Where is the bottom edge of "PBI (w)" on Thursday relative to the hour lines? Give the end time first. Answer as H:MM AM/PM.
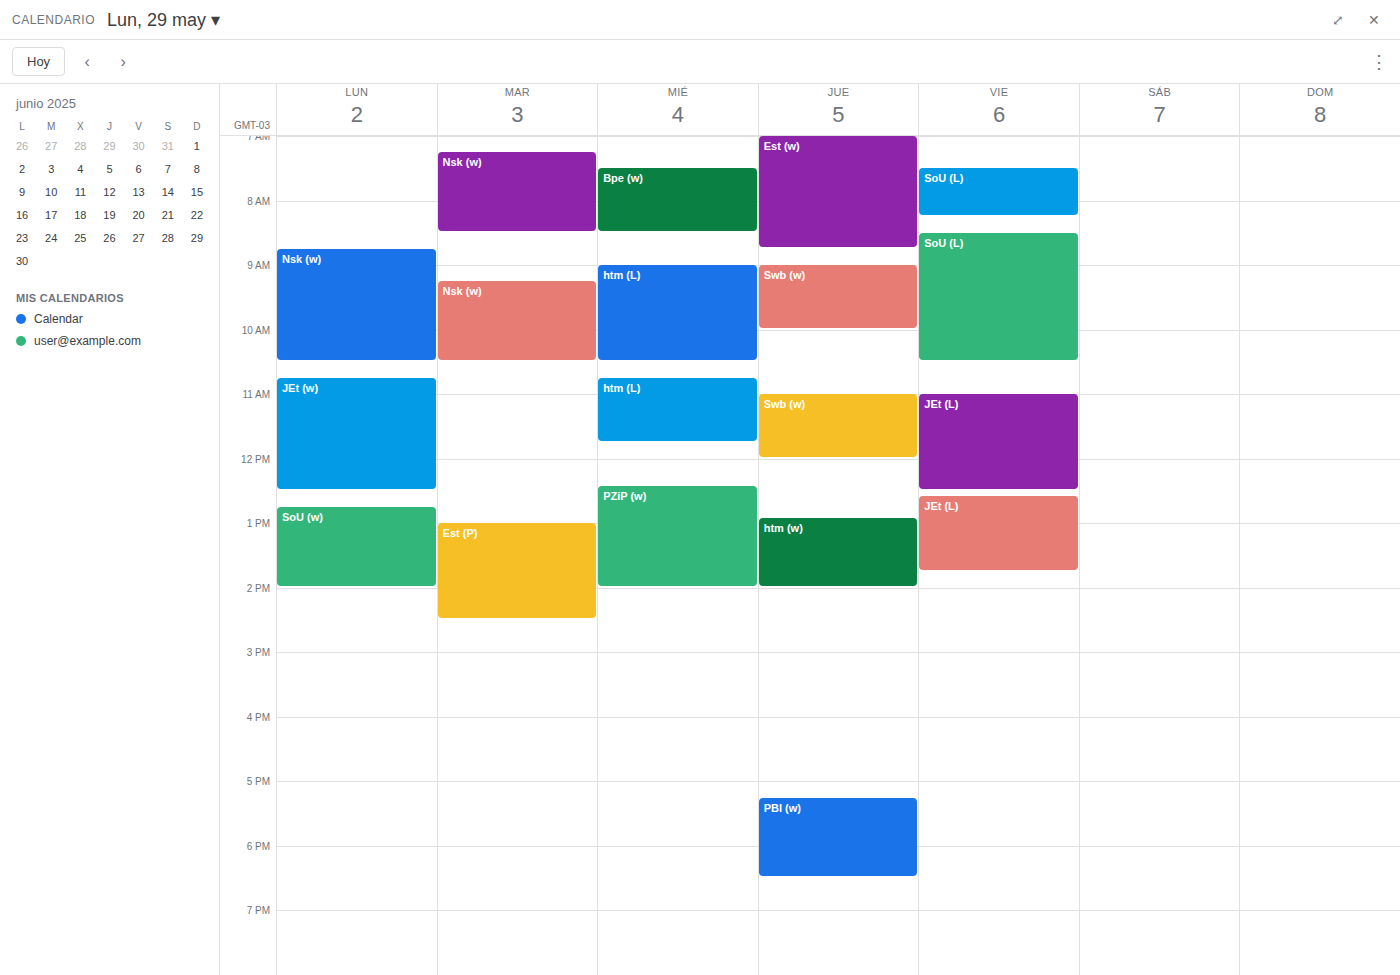
6:30 PM -- halfway between the 6 PM and 7 PM lines.